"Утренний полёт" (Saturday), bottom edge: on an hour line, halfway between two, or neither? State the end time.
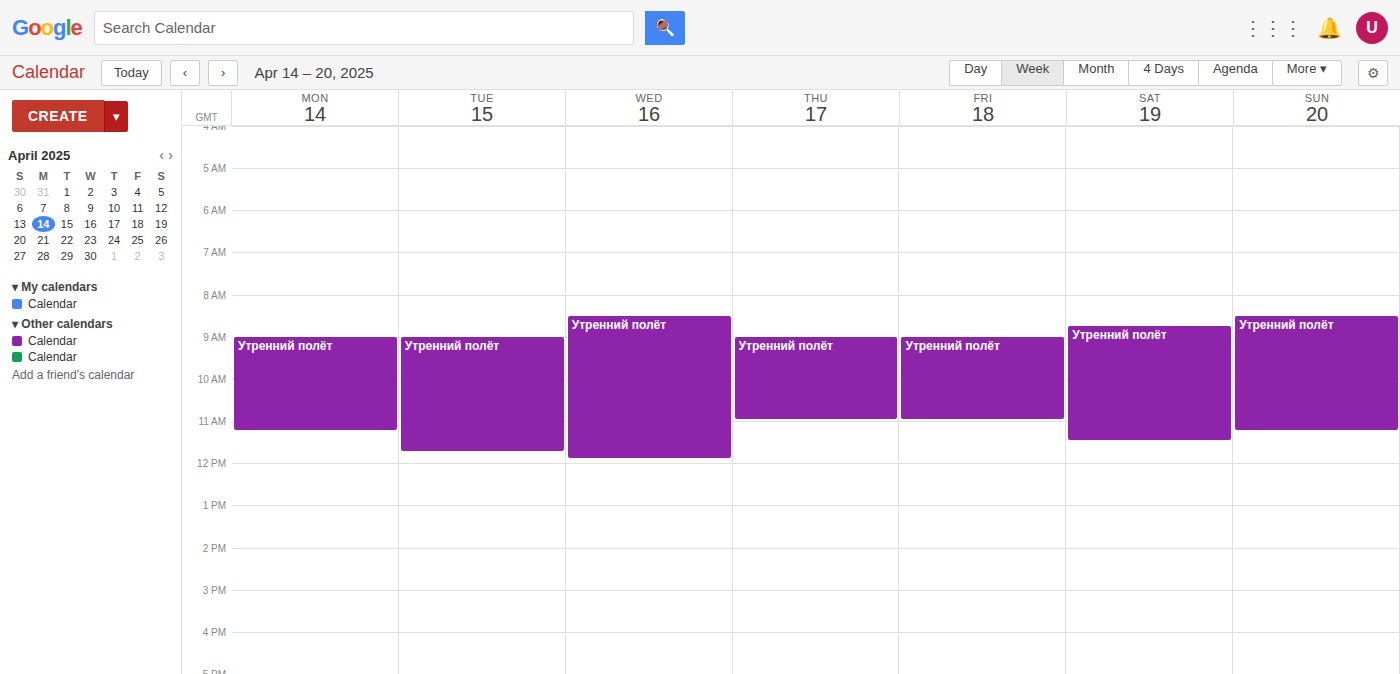
11:30 AM -- halfway between the 11 AM and 12 PM lines.